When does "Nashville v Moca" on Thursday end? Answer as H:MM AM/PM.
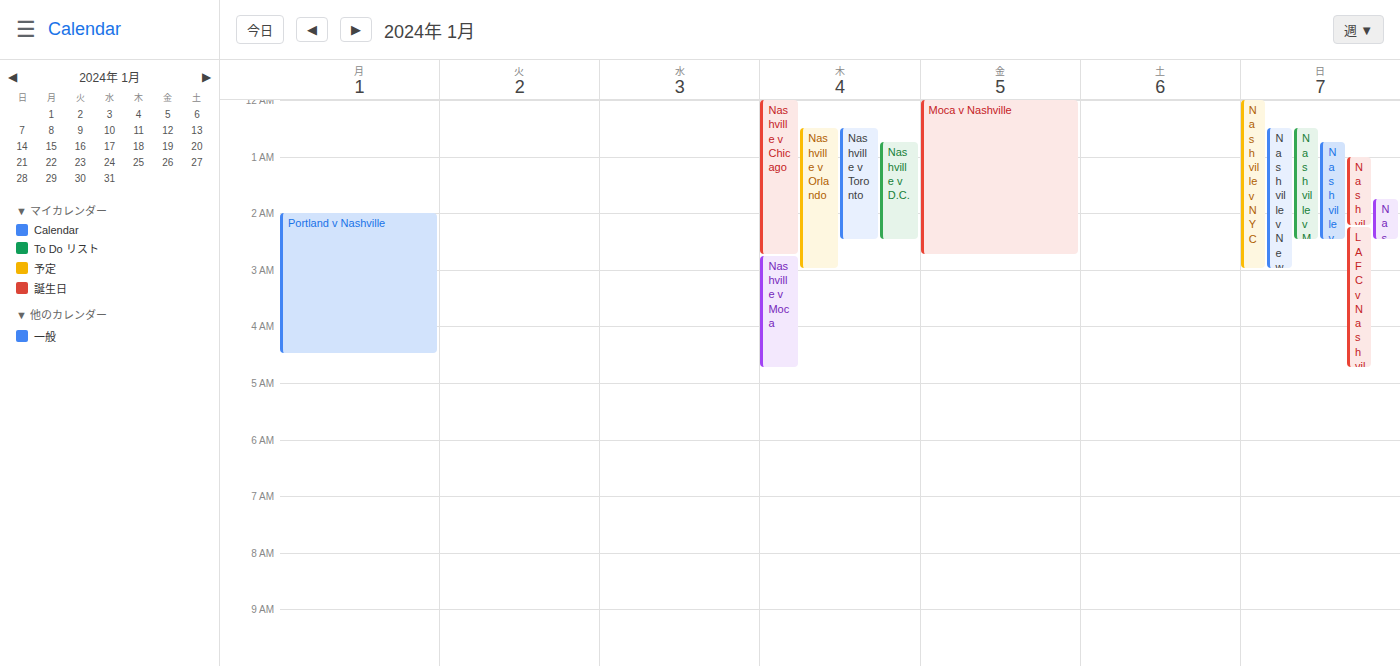
4:45 AM